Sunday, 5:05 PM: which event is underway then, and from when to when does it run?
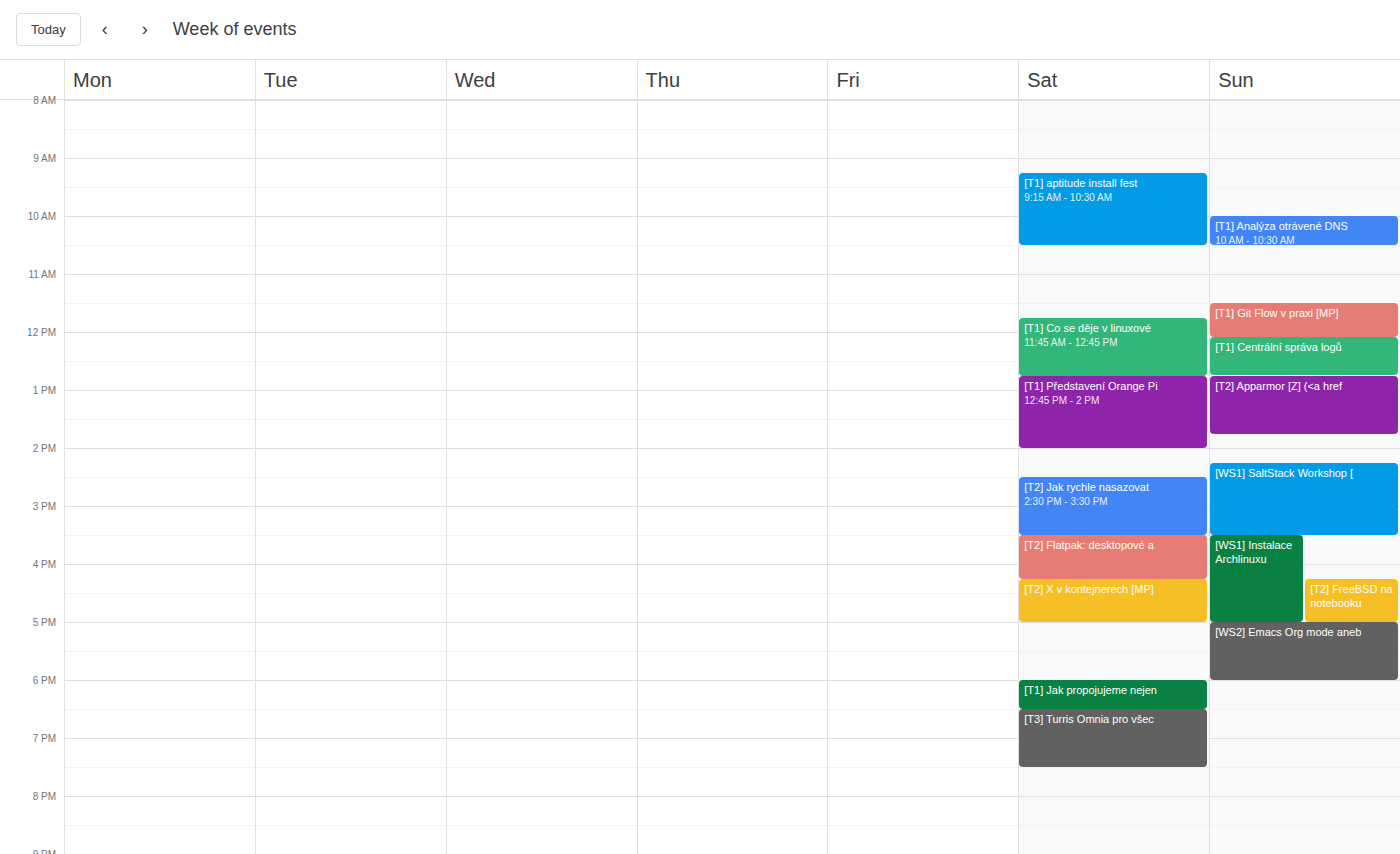
"[WS2] Emacs Org mode aneb", 5:00 PM to 6:00 PM